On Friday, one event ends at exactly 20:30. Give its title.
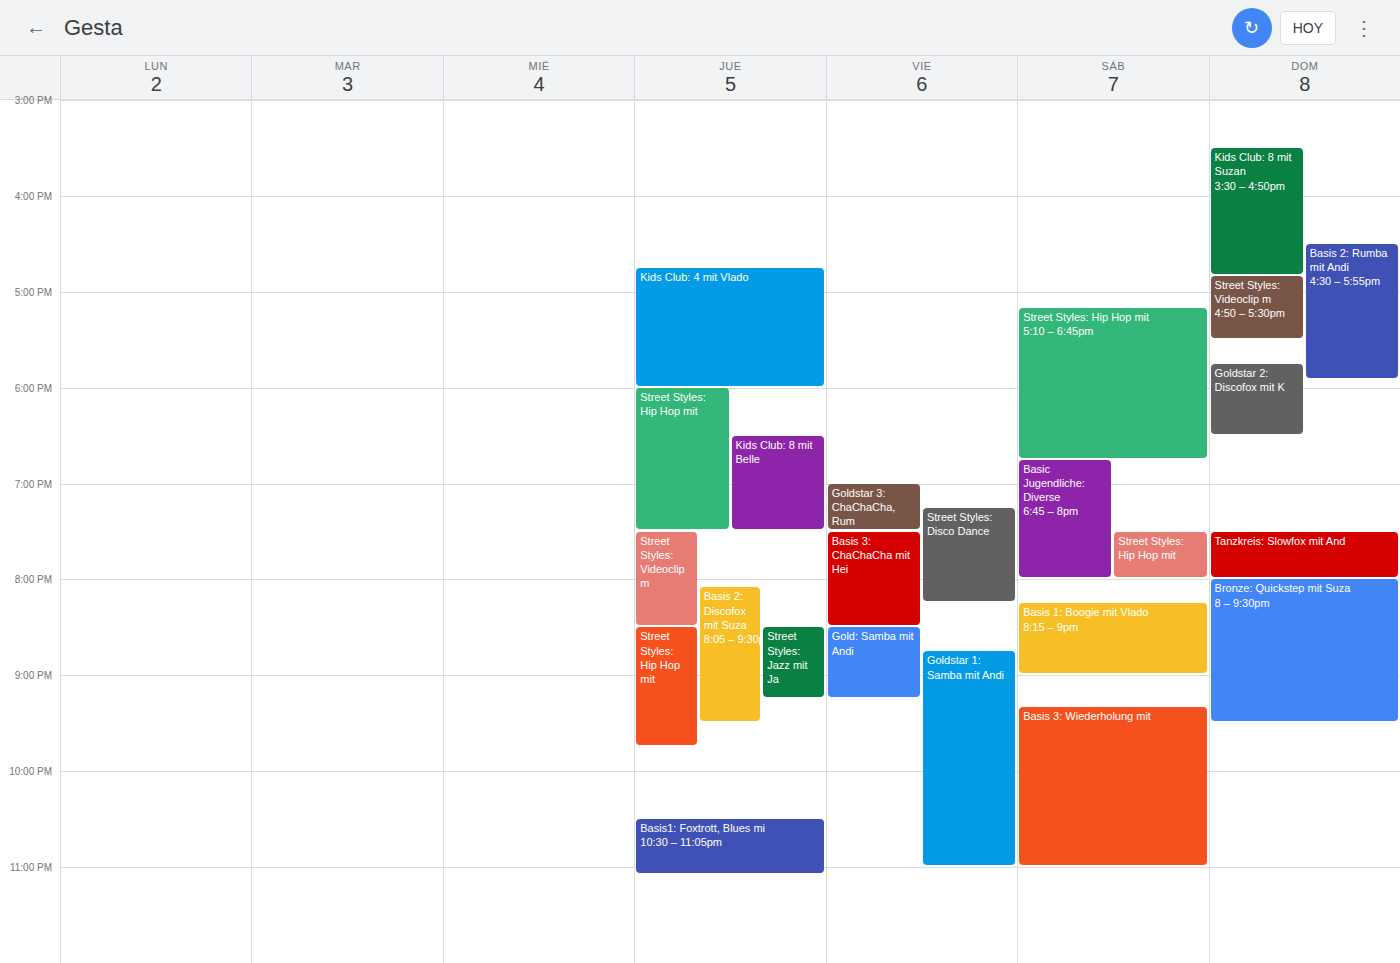
"Basis 3: ChaChaCha mit Hei"